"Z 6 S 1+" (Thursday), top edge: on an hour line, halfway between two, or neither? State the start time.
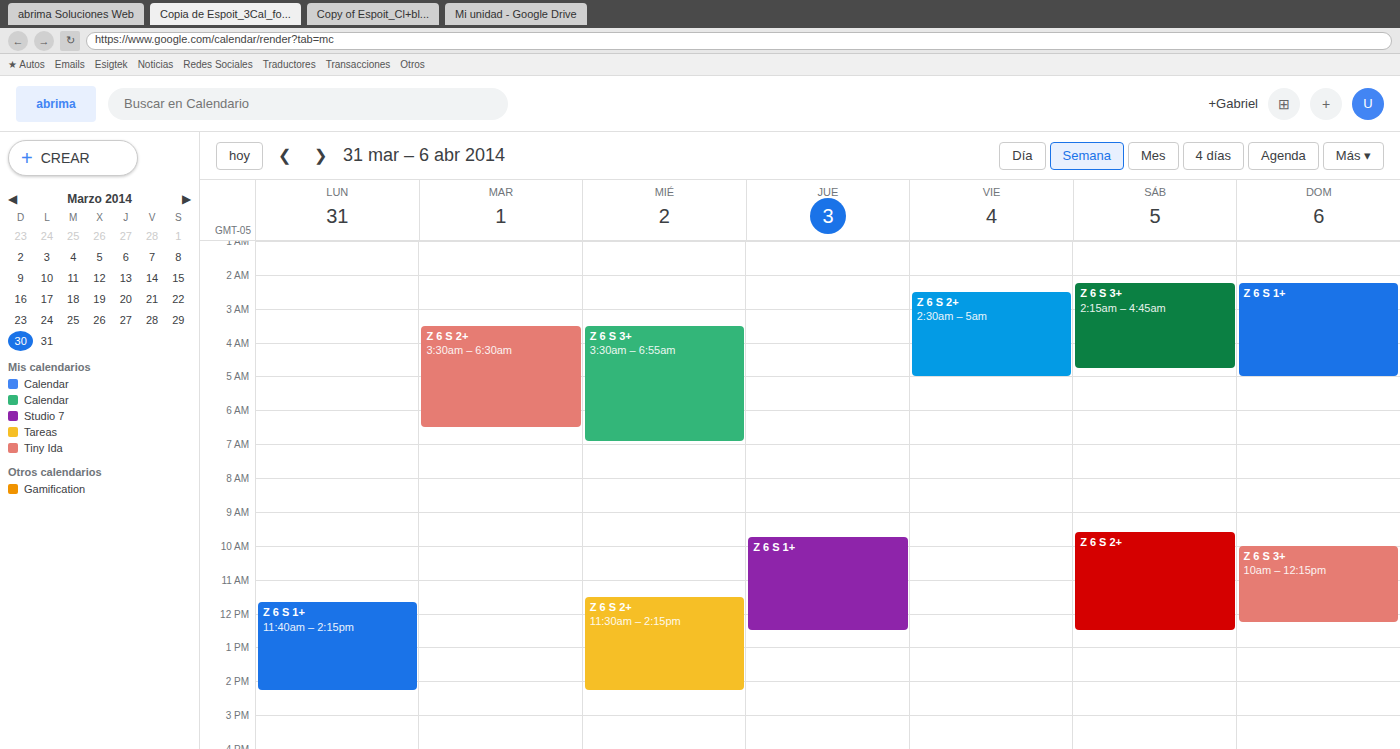
9:45 AM -- neither: three quarters of the way from the 9 AM line to the 10 AM line.